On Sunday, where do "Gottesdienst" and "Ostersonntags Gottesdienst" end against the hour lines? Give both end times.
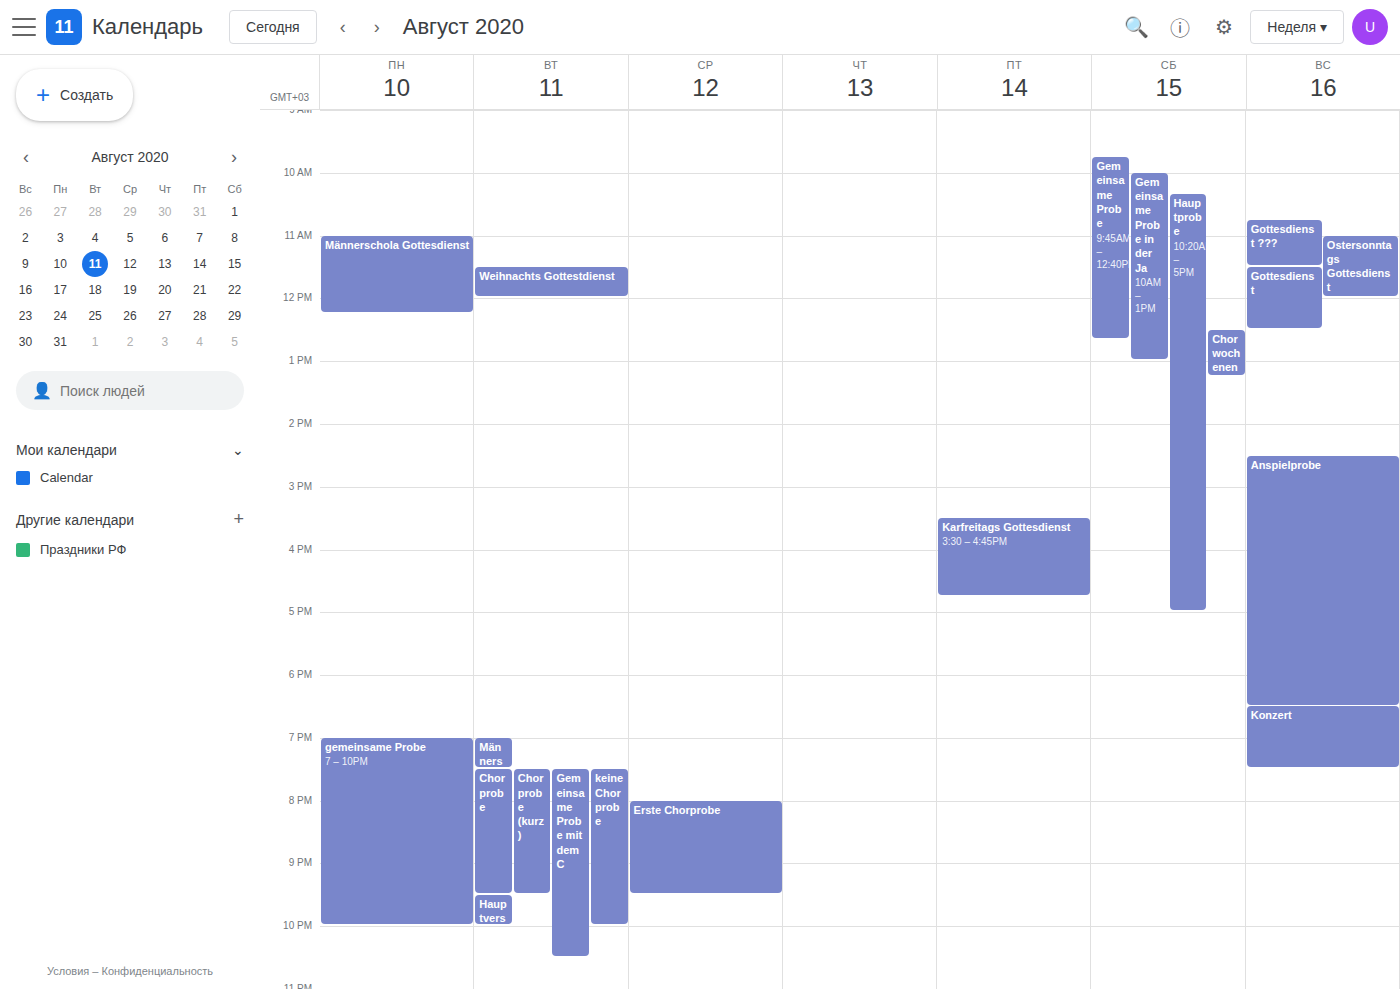
"Gottesdienst": 12:30 PM, halfway between the 12 PM and 1 PM lines. "Ostersonntags Gottesdienst": 12:00 PM, exactly on the 12 PM line.